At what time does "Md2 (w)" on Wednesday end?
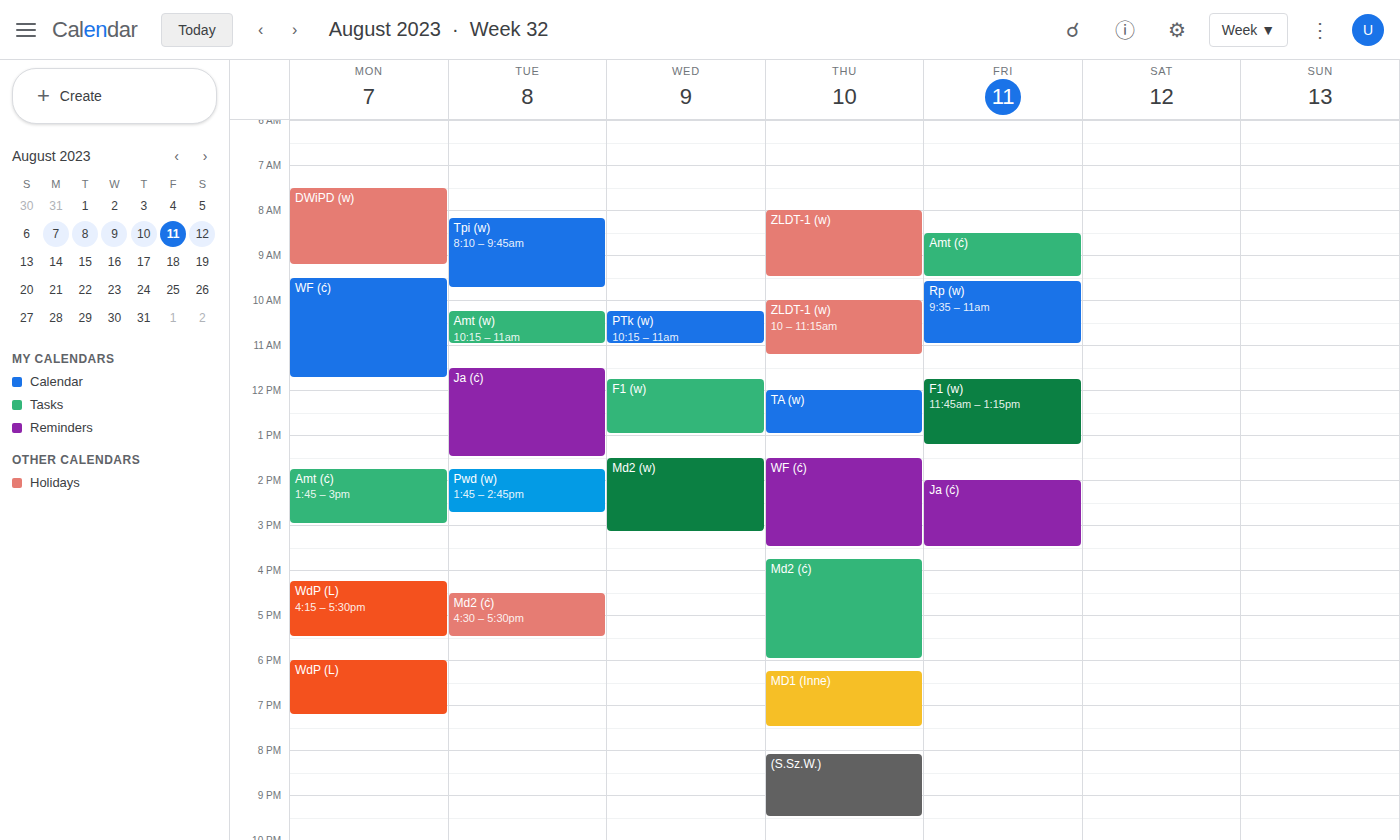
15:10